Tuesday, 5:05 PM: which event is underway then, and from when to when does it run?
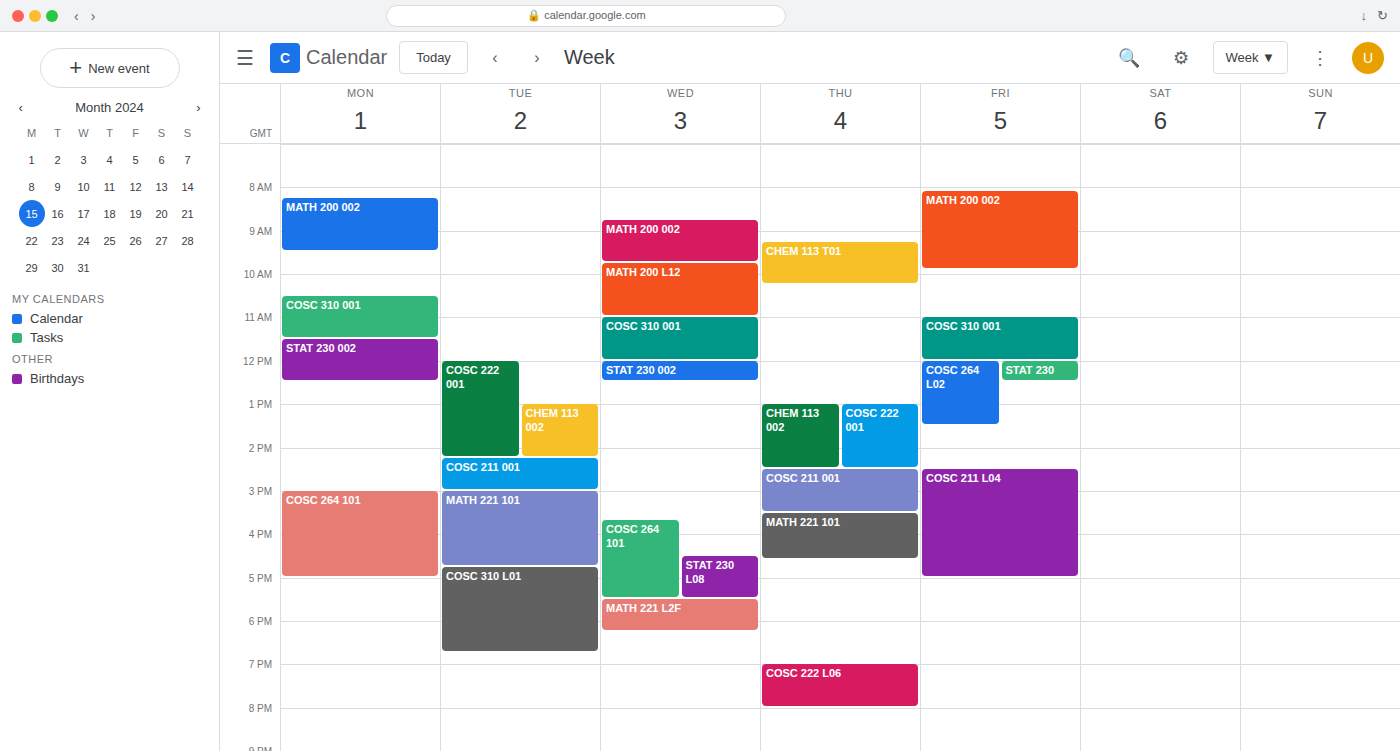
"COSC 310 L01", 4:45 PM to 6:45 PM